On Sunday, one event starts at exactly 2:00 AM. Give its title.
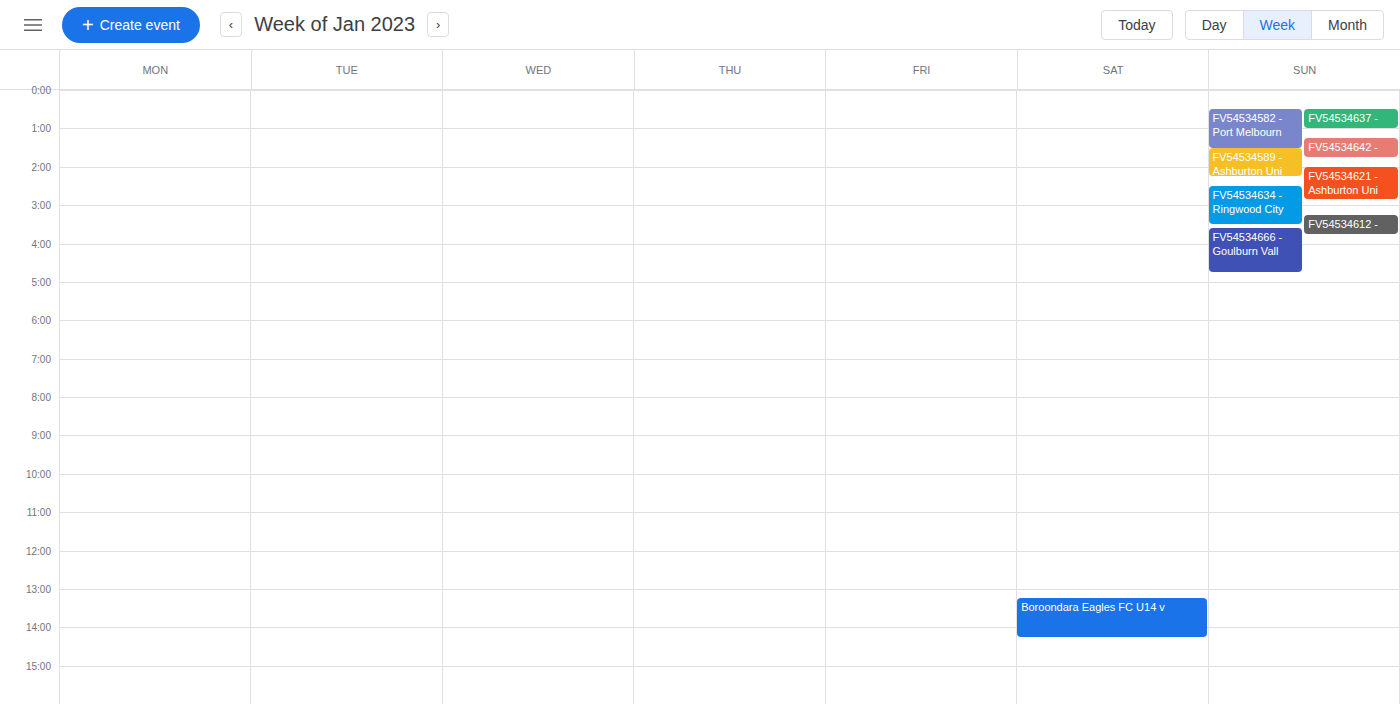
"FV54534621 - Ashburton Uni"